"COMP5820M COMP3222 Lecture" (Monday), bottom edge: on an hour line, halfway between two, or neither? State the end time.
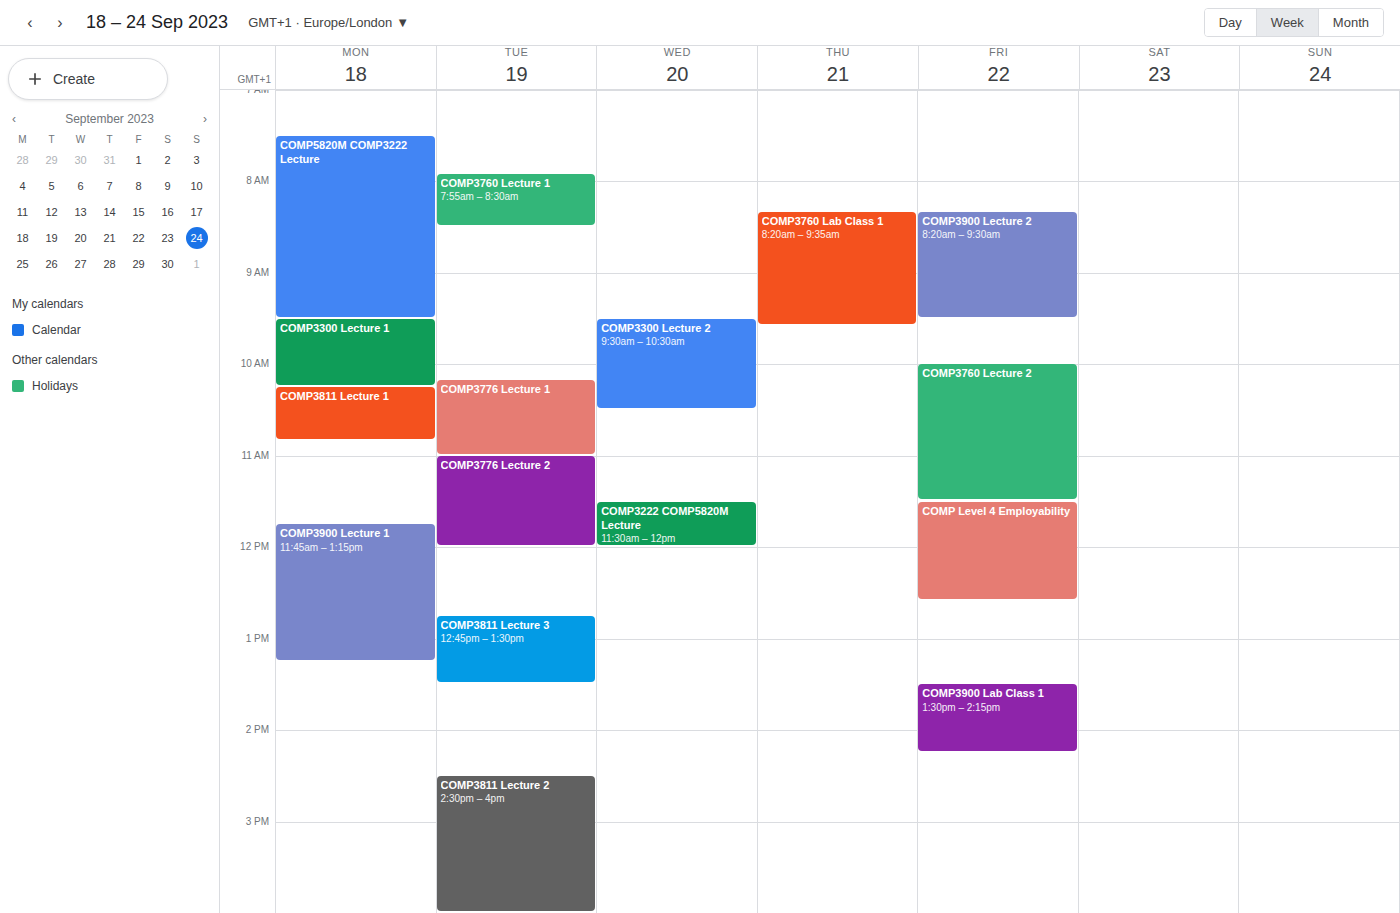
9:30 AM -- halfway between the 9 AM and 10 AM lines.